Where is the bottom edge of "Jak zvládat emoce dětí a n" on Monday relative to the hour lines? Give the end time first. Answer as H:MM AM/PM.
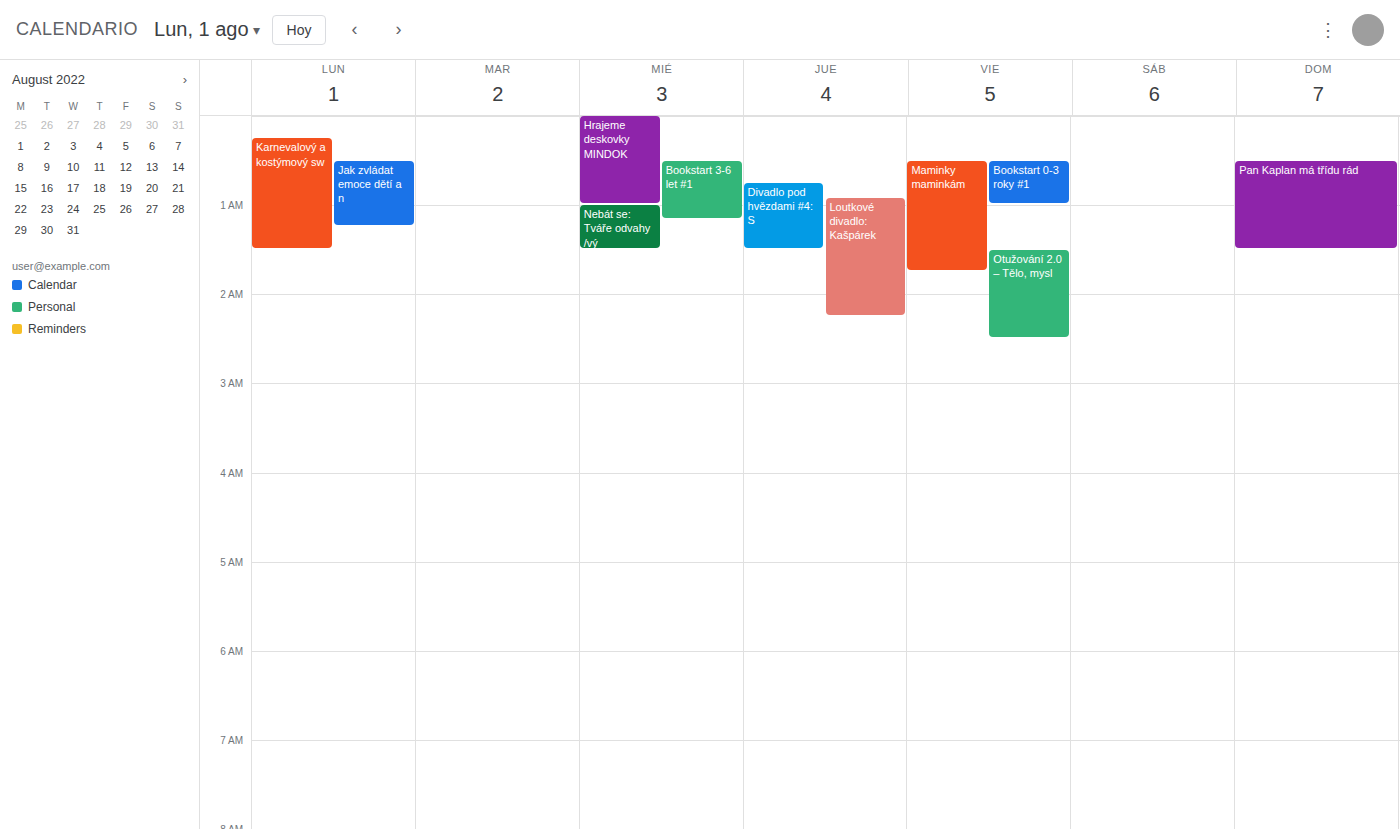
1:15 AM -- neither: a quarter of the way from the 1 AM line to the 2 AM line.